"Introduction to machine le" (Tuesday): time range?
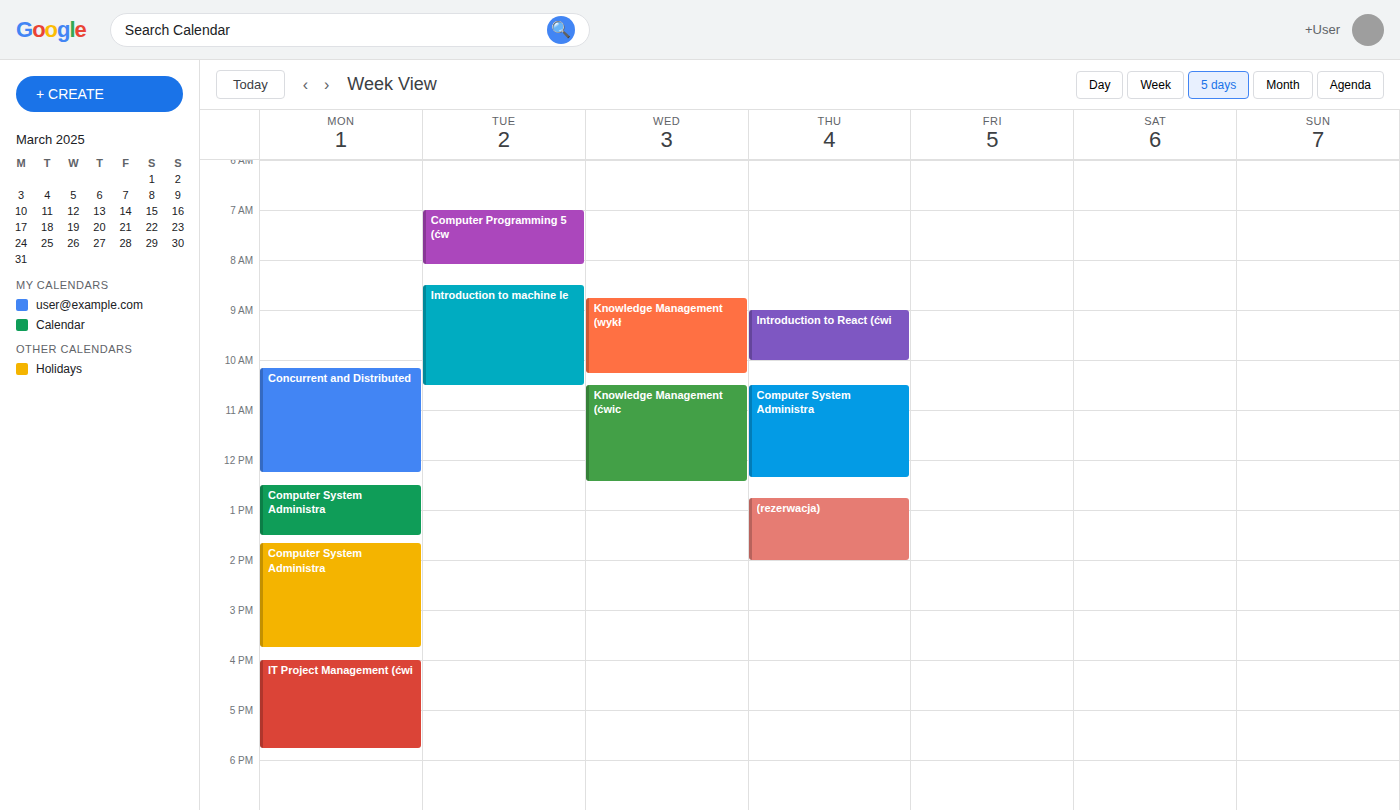
8:30 AM to 10:30 AM